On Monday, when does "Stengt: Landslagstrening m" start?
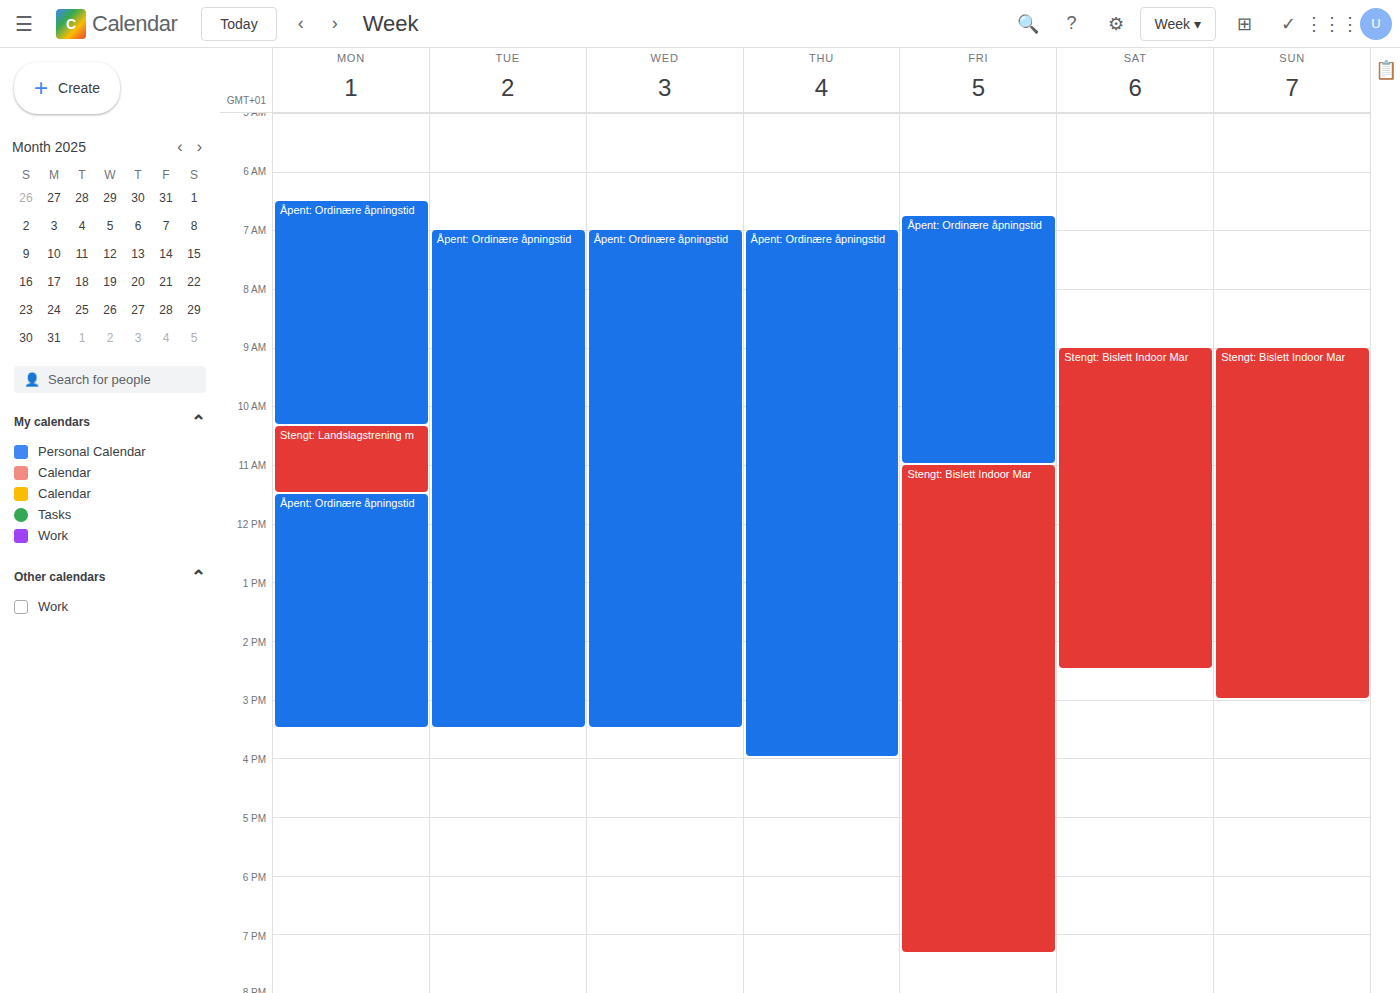
10:20 AM